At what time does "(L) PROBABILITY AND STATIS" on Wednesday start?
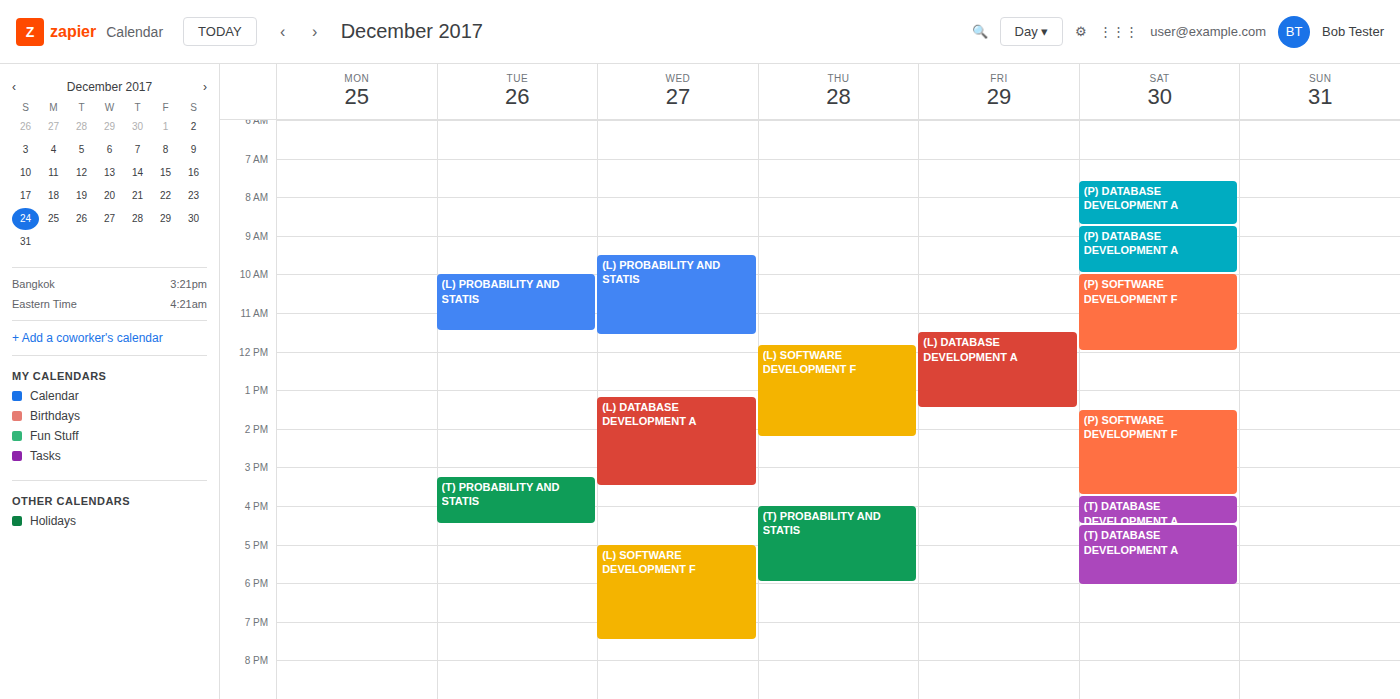
9:30 AM